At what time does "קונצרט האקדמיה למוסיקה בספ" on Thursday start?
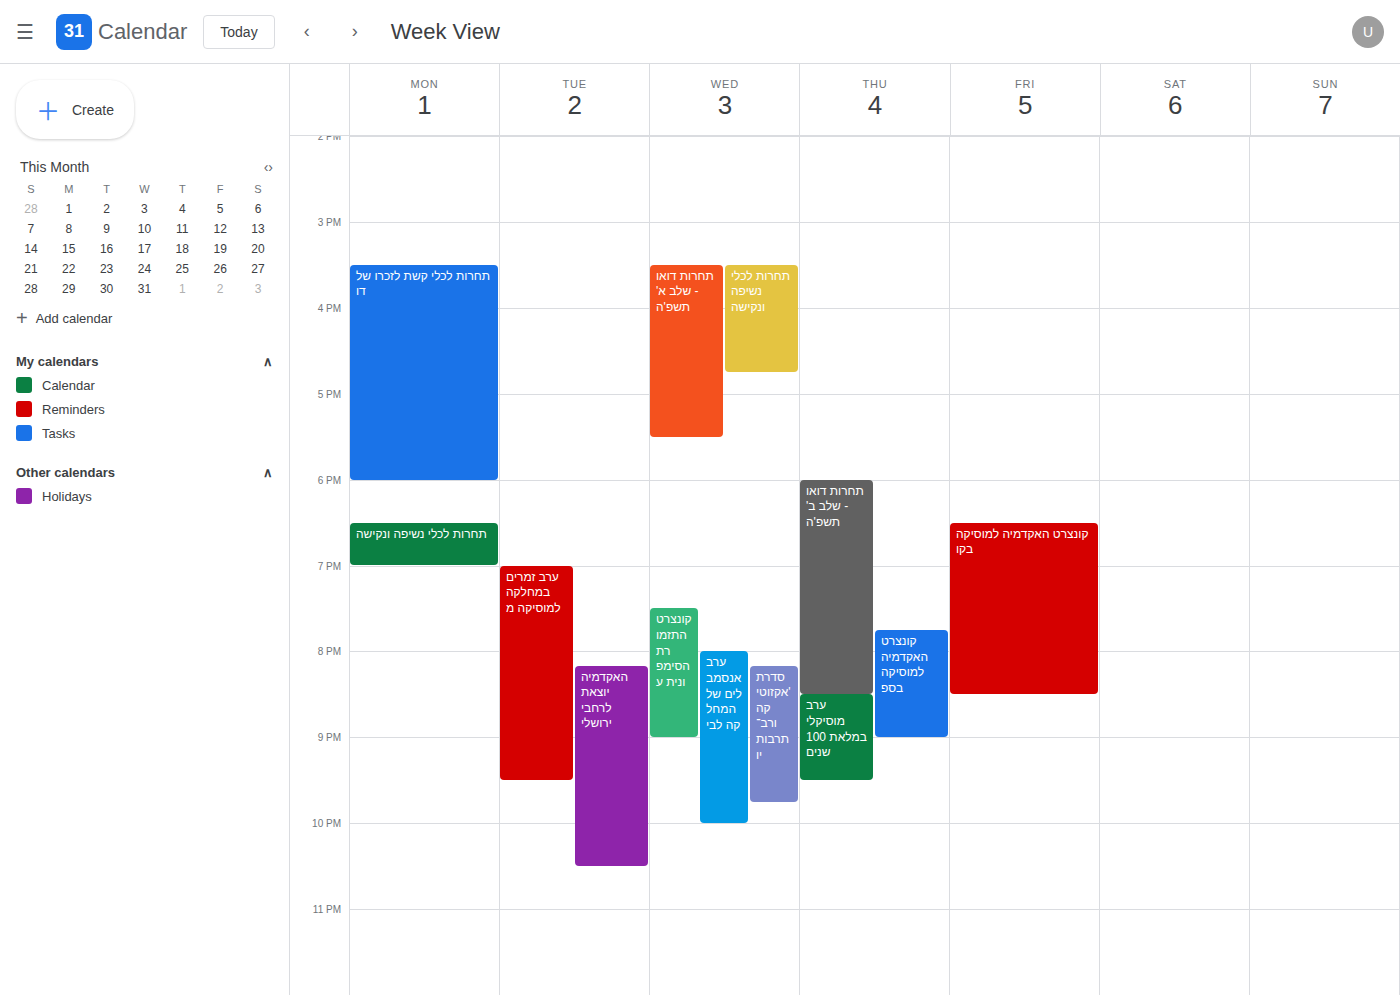
7:45 PM